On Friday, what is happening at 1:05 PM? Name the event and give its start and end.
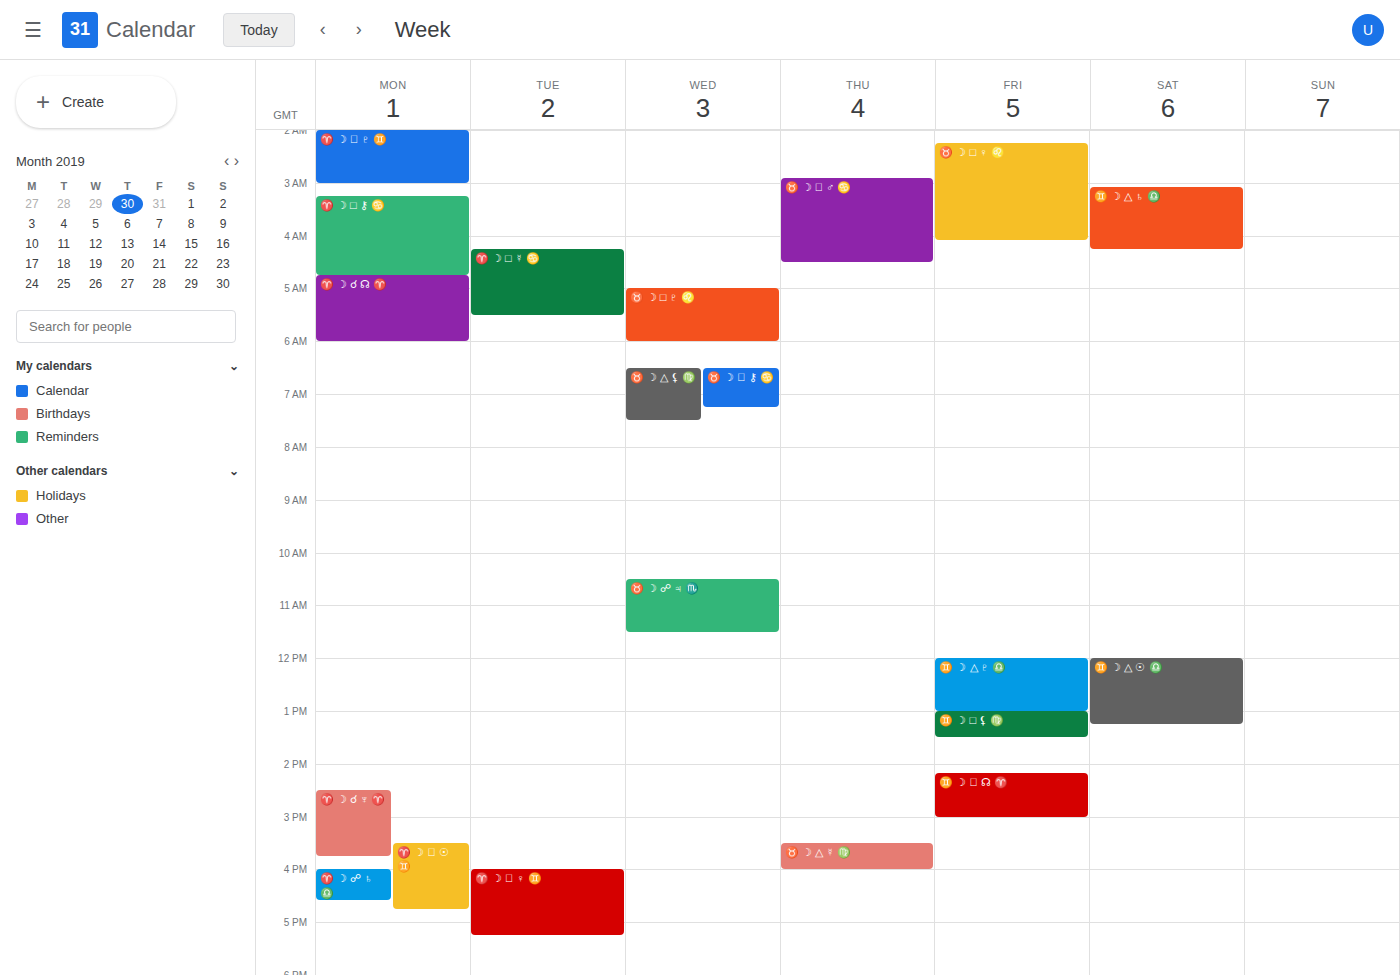
"♊️ ☽ □ ⚸ ♍️", 1:00 PM to 1:30 PM